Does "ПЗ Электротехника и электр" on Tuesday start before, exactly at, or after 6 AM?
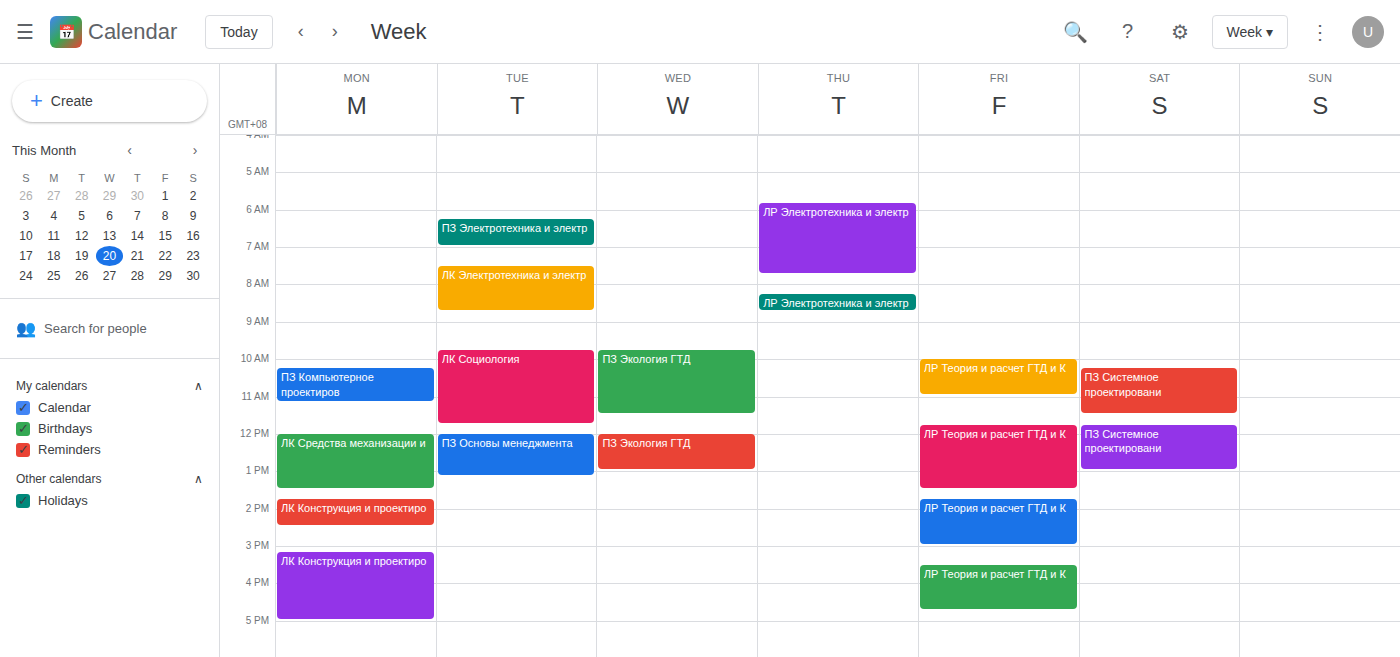
6:15 AM -- after 6 AM, 15 minutes below the 6 AM line.